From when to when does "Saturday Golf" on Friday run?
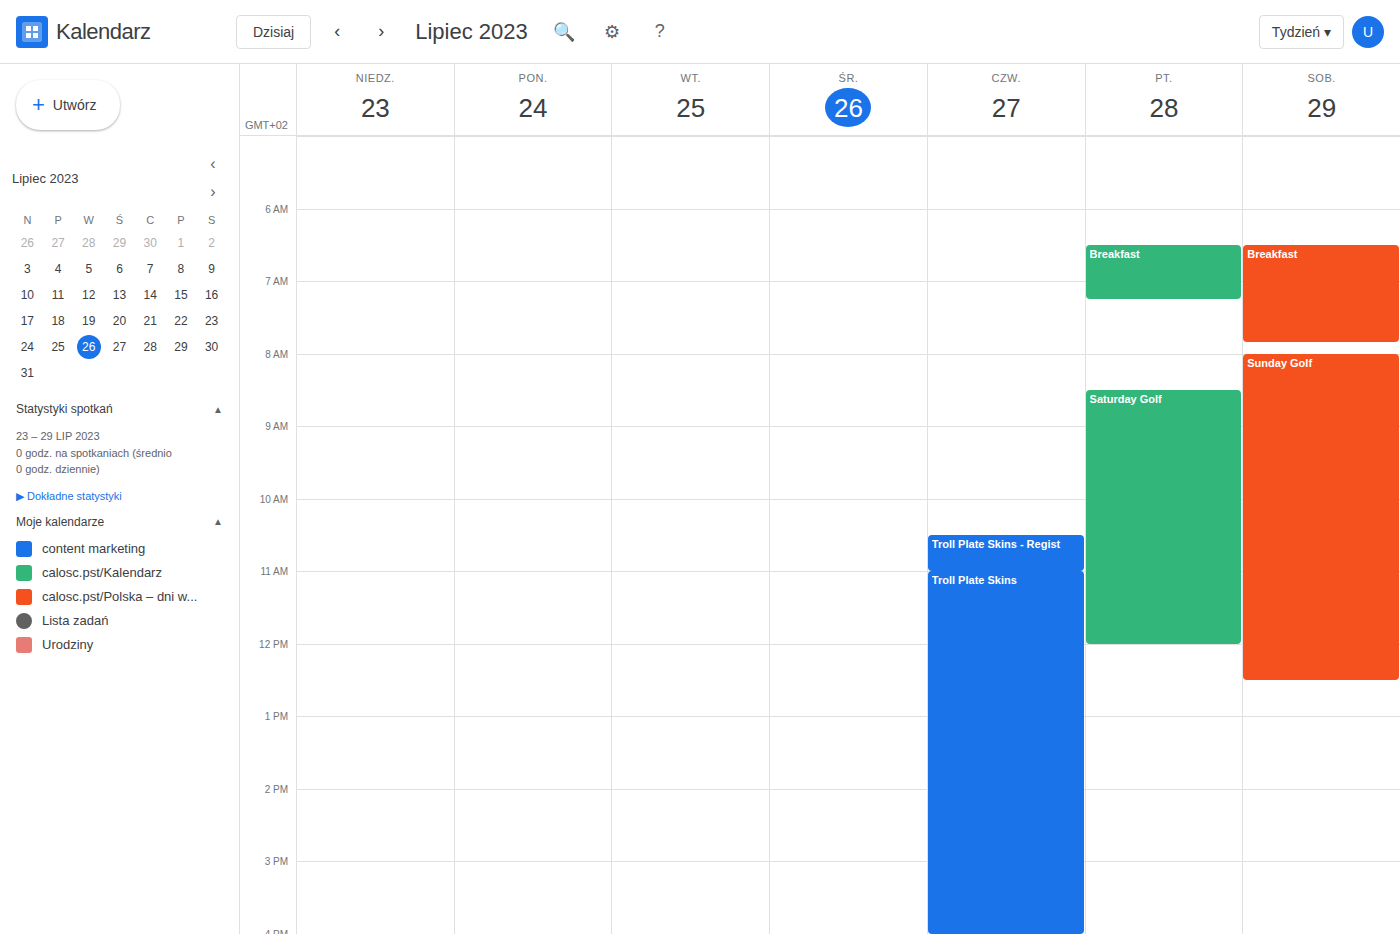
8:30 AM to 12:00 PM